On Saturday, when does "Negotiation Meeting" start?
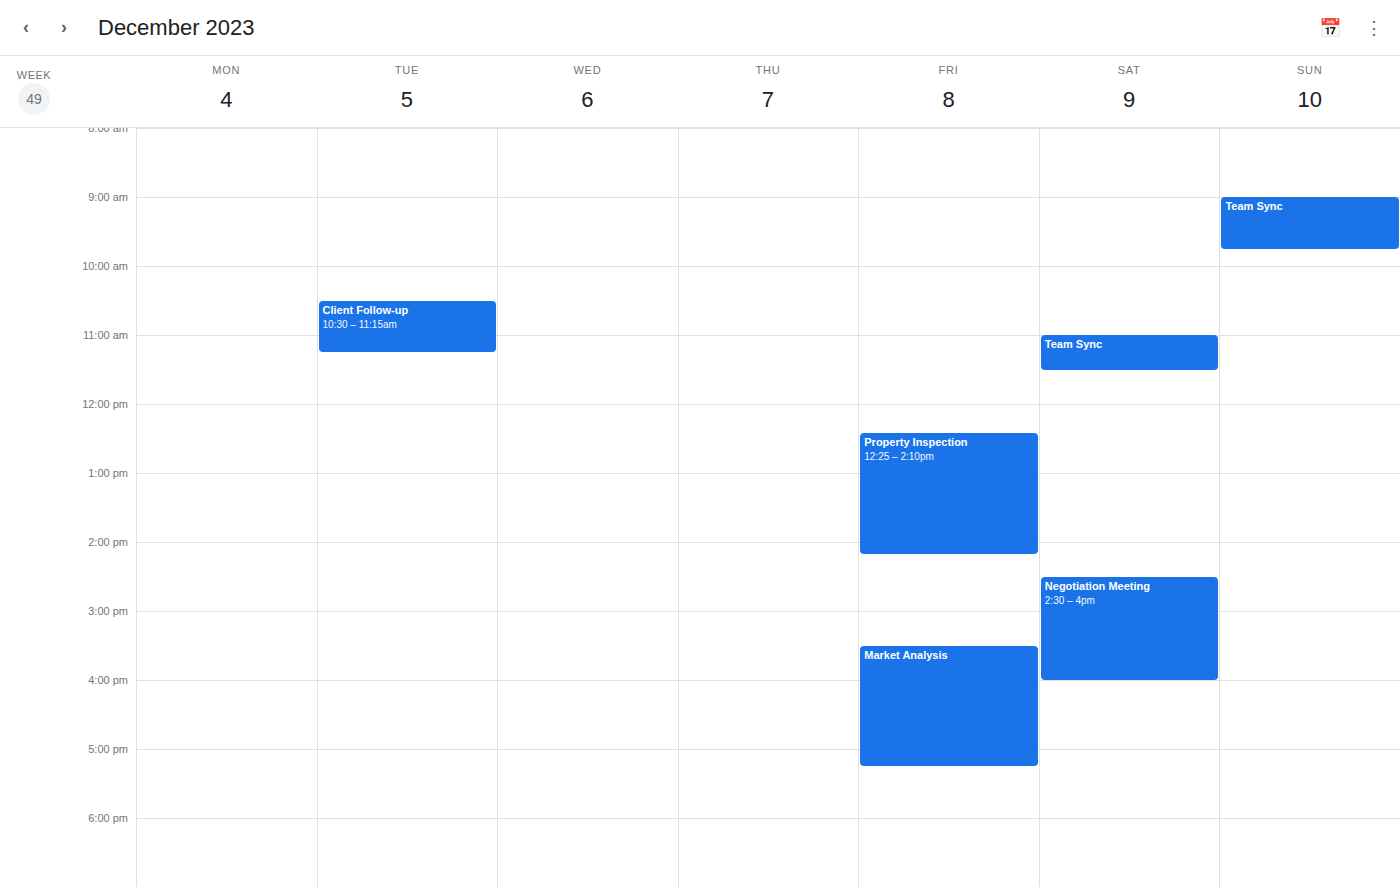
2:30 PM